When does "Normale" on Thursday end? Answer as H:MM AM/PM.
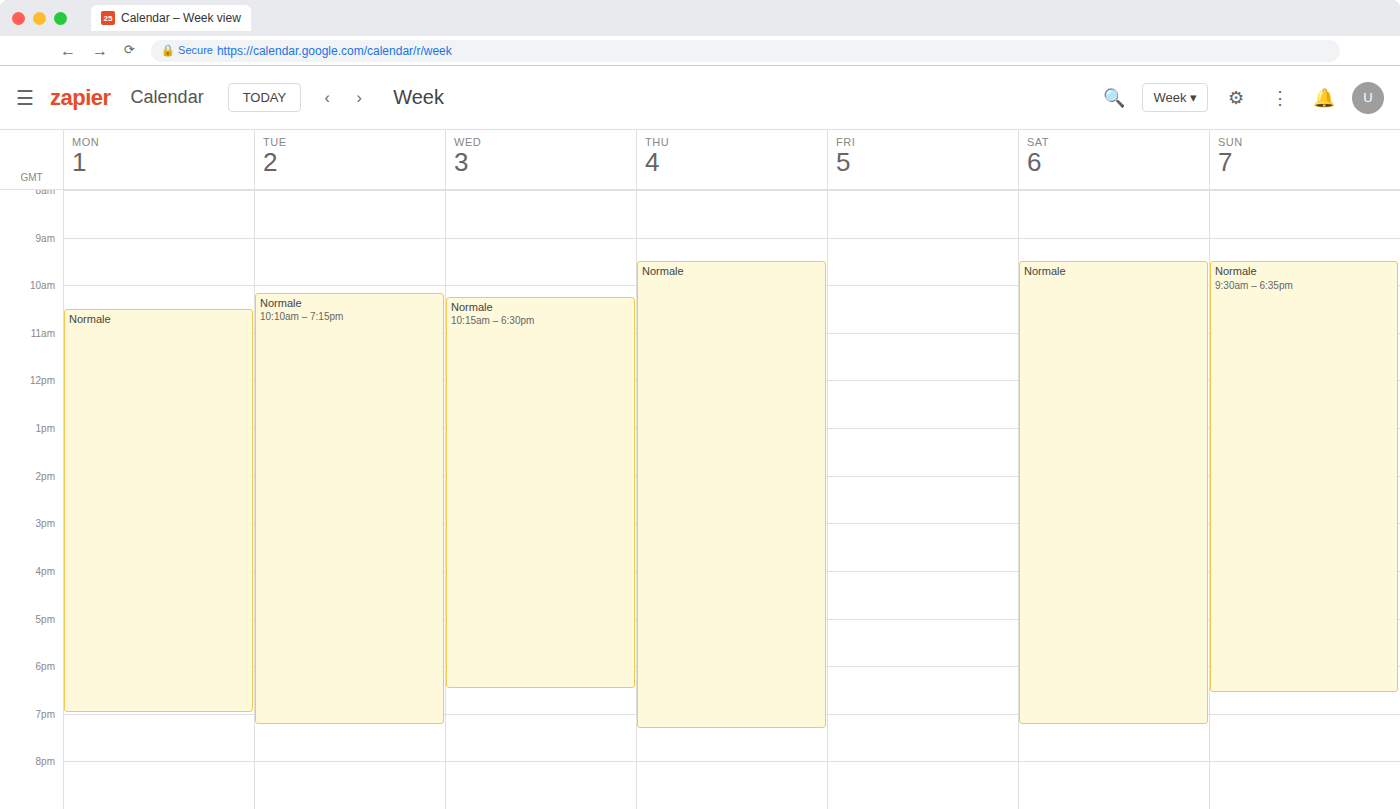
7:20 PM